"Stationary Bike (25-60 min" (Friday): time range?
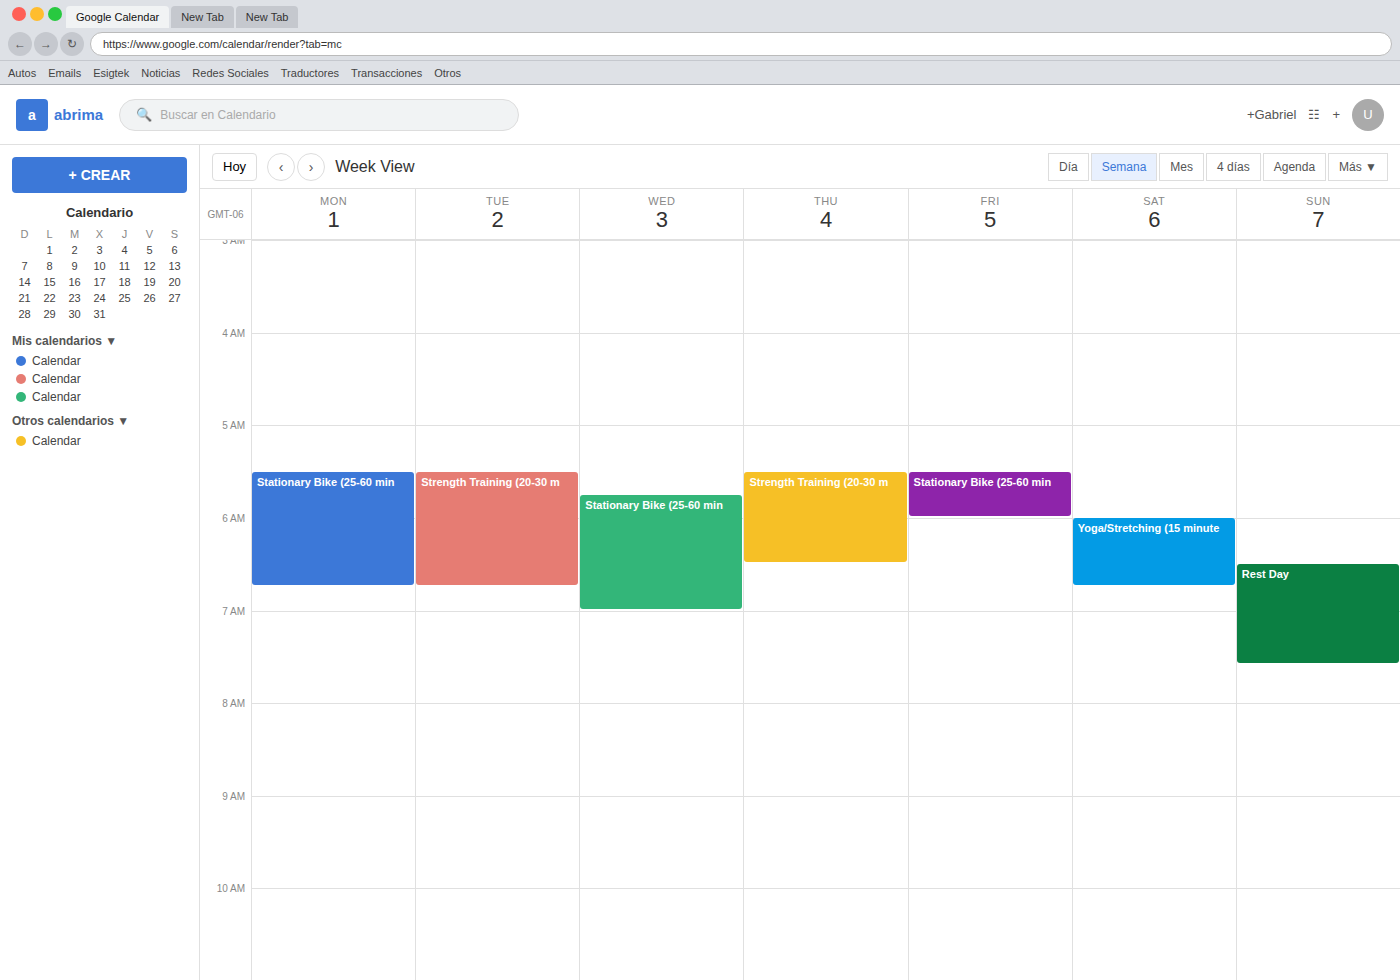
5:30 AM to 6:00 AM